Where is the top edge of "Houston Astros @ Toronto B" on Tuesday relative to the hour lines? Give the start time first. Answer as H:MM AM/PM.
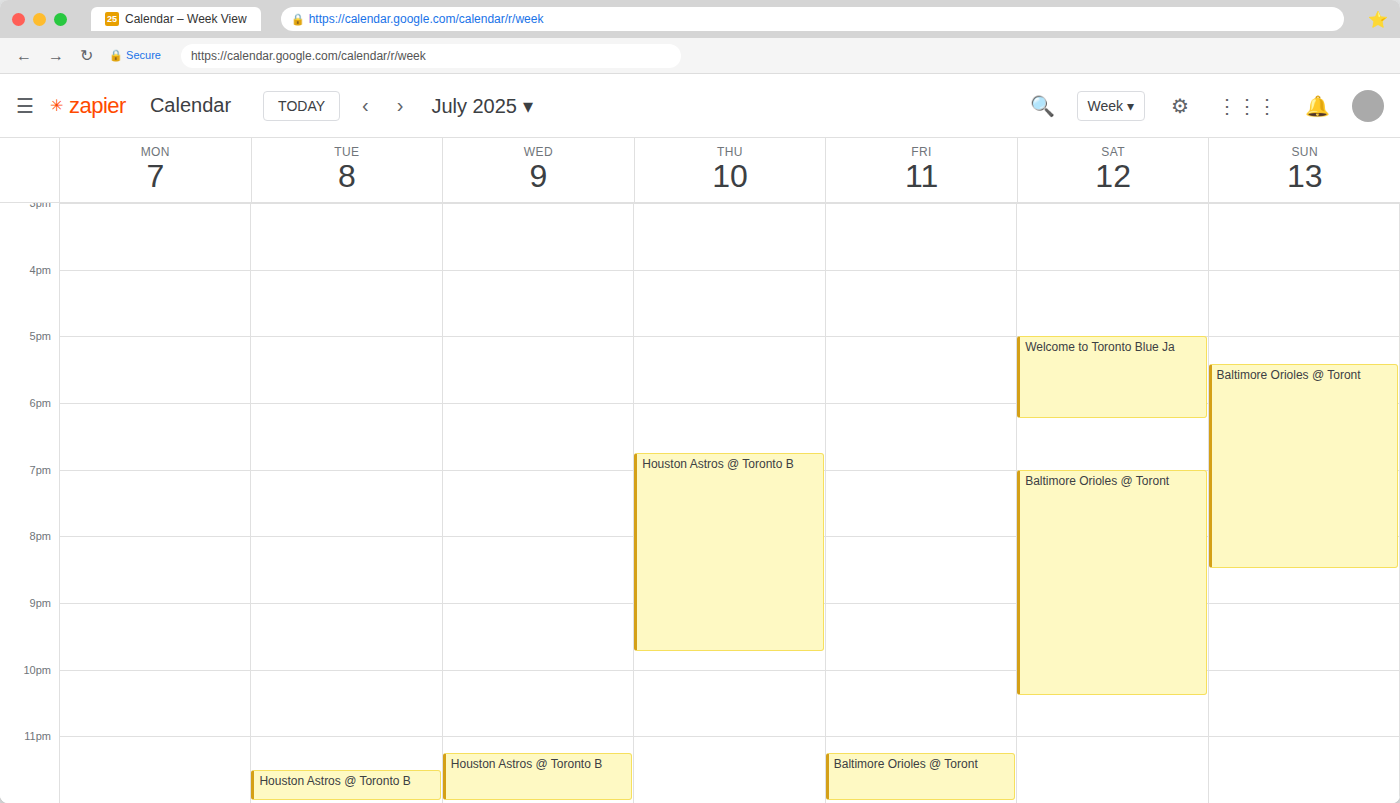
11:30 PM -- halfway between the 11 PM and 12 AM lines.